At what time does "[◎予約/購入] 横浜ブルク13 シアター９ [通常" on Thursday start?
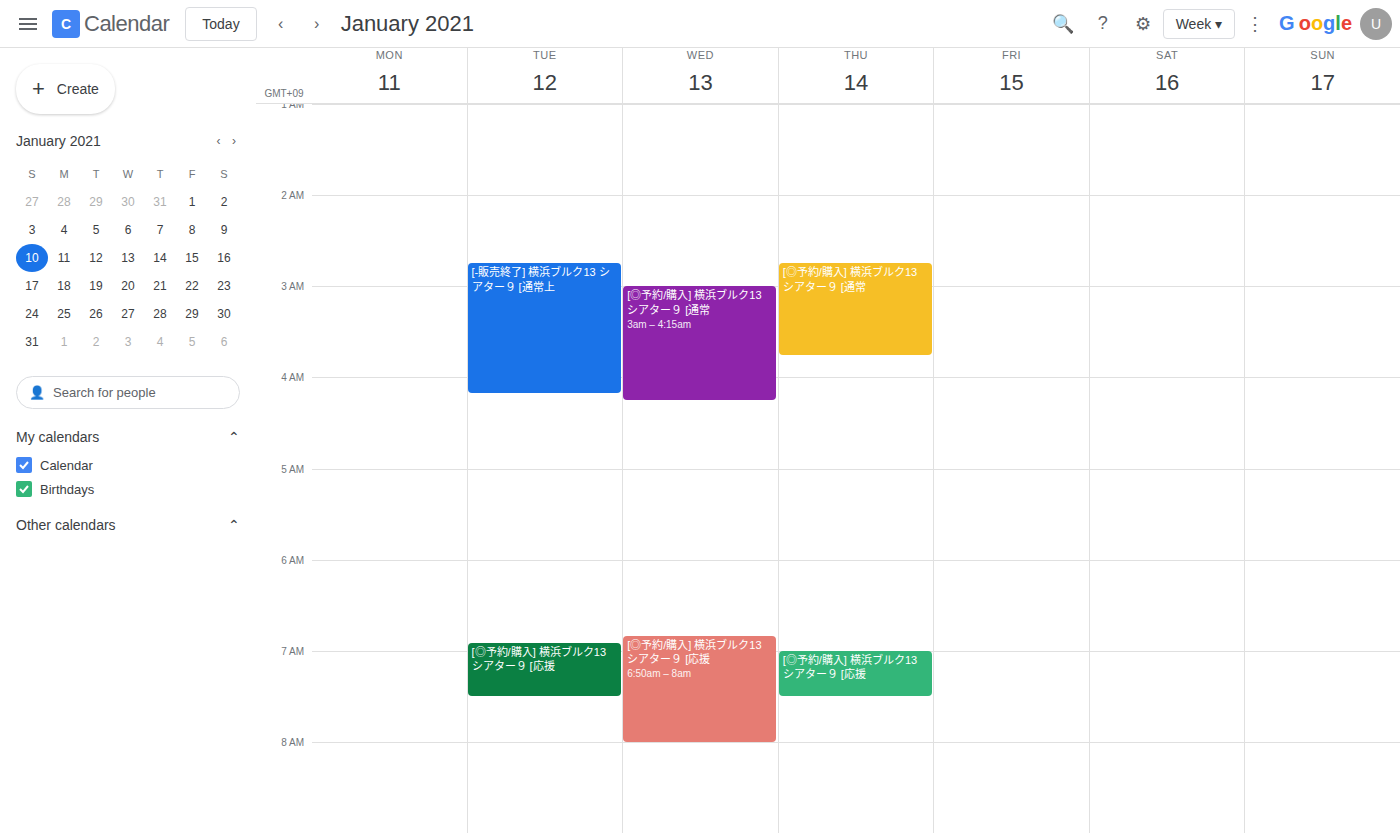
02:45